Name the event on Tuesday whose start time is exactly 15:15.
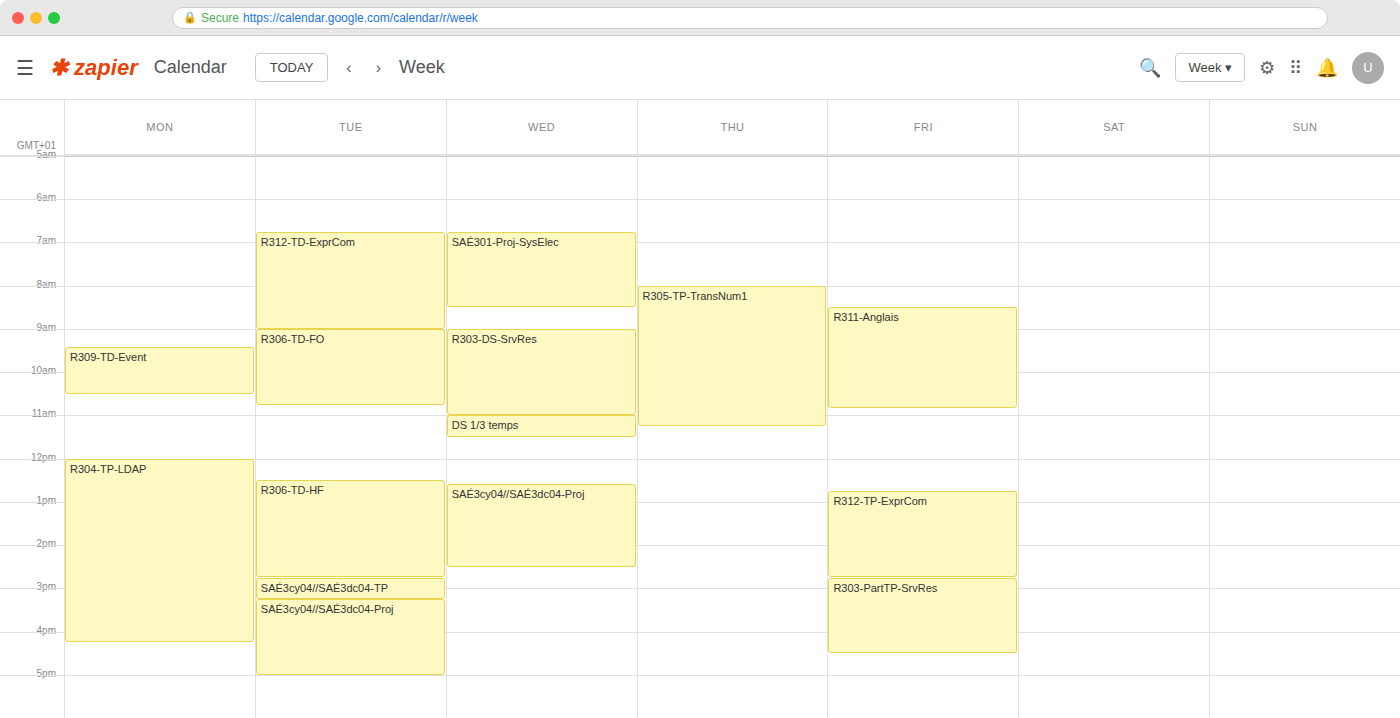
"SAÉ3cy04//SAÉ3dc04-Proj"